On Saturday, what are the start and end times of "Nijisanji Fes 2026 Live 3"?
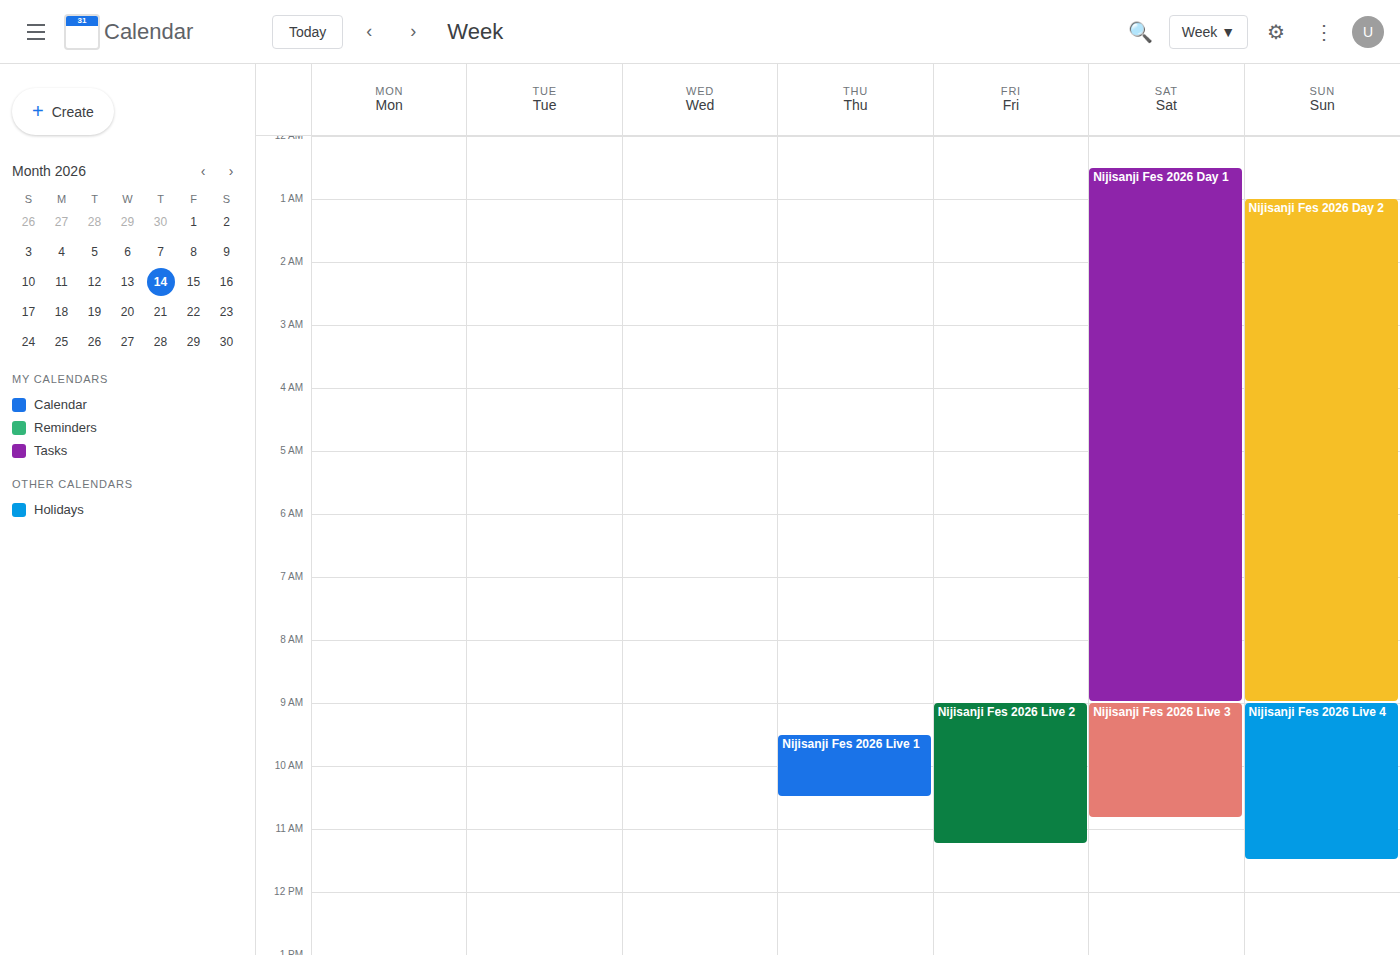
9:00 AM to 10:50 AM